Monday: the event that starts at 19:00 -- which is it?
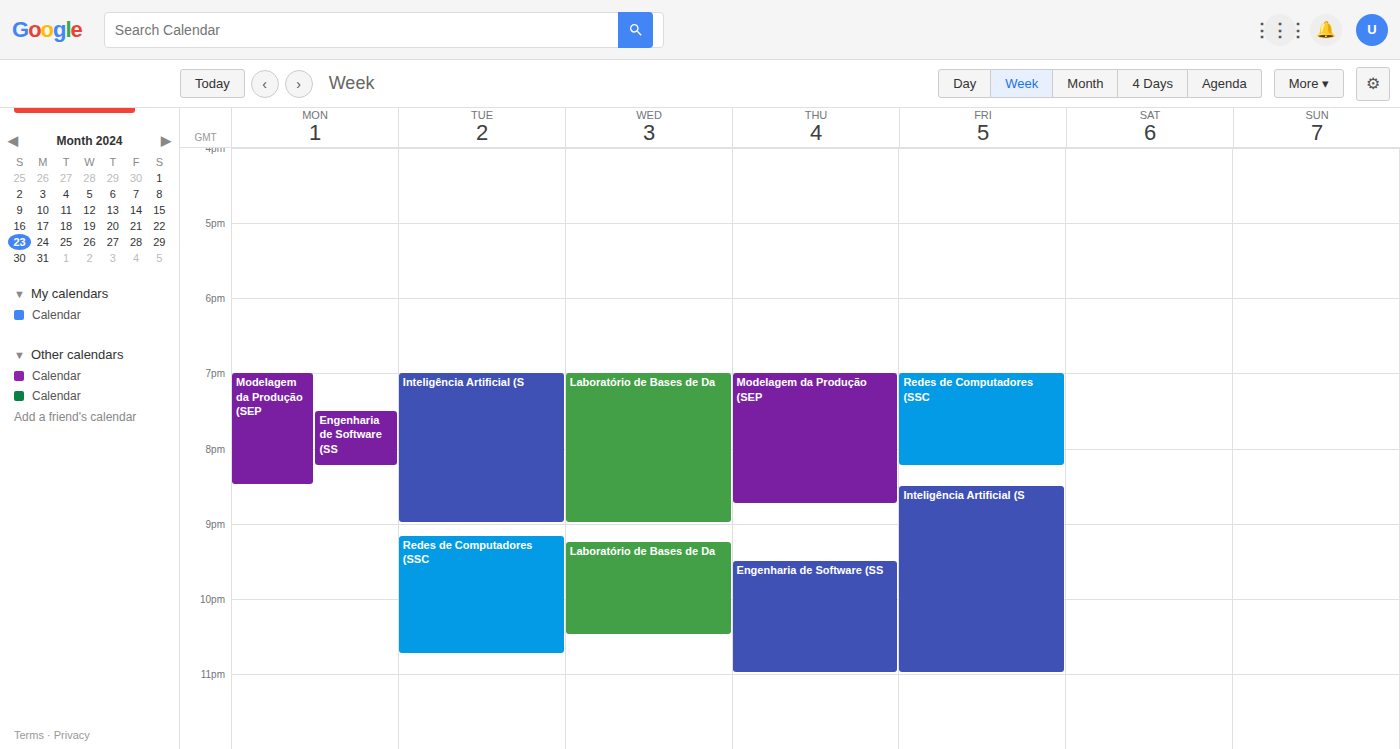
"Modelagem da Produção (SEP"